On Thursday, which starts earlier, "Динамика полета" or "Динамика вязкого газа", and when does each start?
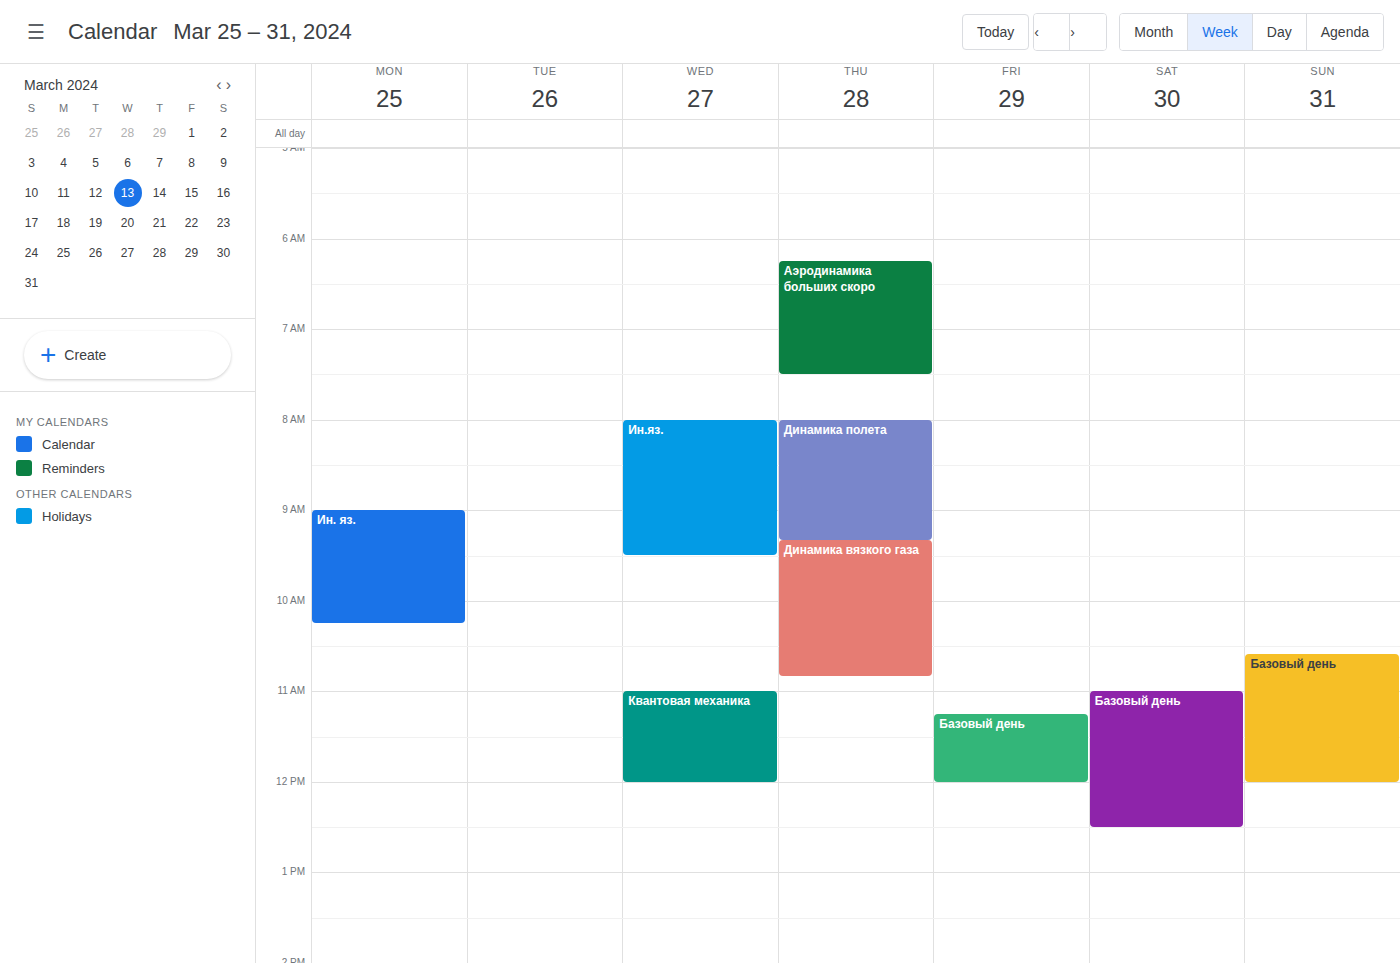
"Динамика полета" 8:00 AM; "Динамика вязкого газа" 9:20 AM.